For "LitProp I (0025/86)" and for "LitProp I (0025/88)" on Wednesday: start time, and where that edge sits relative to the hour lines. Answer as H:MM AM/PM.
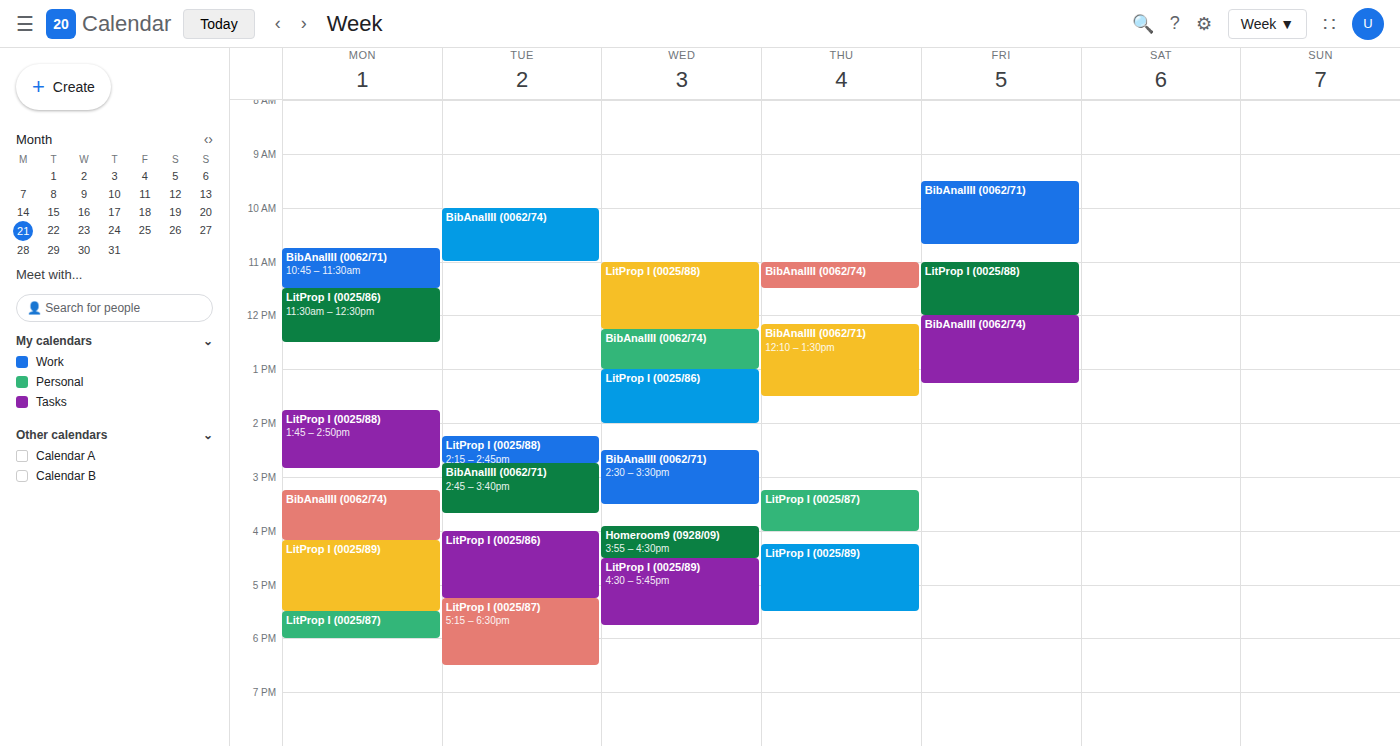
"LitProp I (0025/86)": 1:00 PM, exactly on the 1 PM line. "LitProp I (0025/88)": 11:00 AM, exactly on the 11 AM line.